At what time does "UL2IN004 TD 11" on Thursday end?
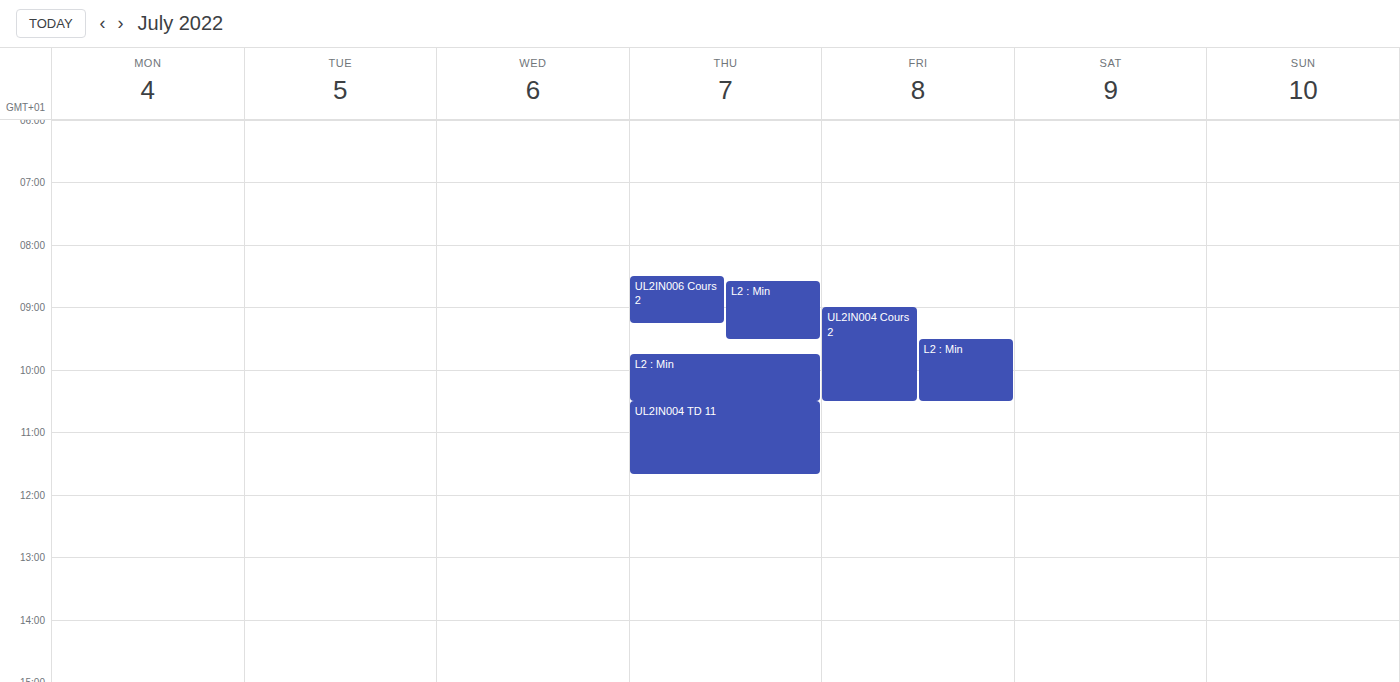
11:40 AM